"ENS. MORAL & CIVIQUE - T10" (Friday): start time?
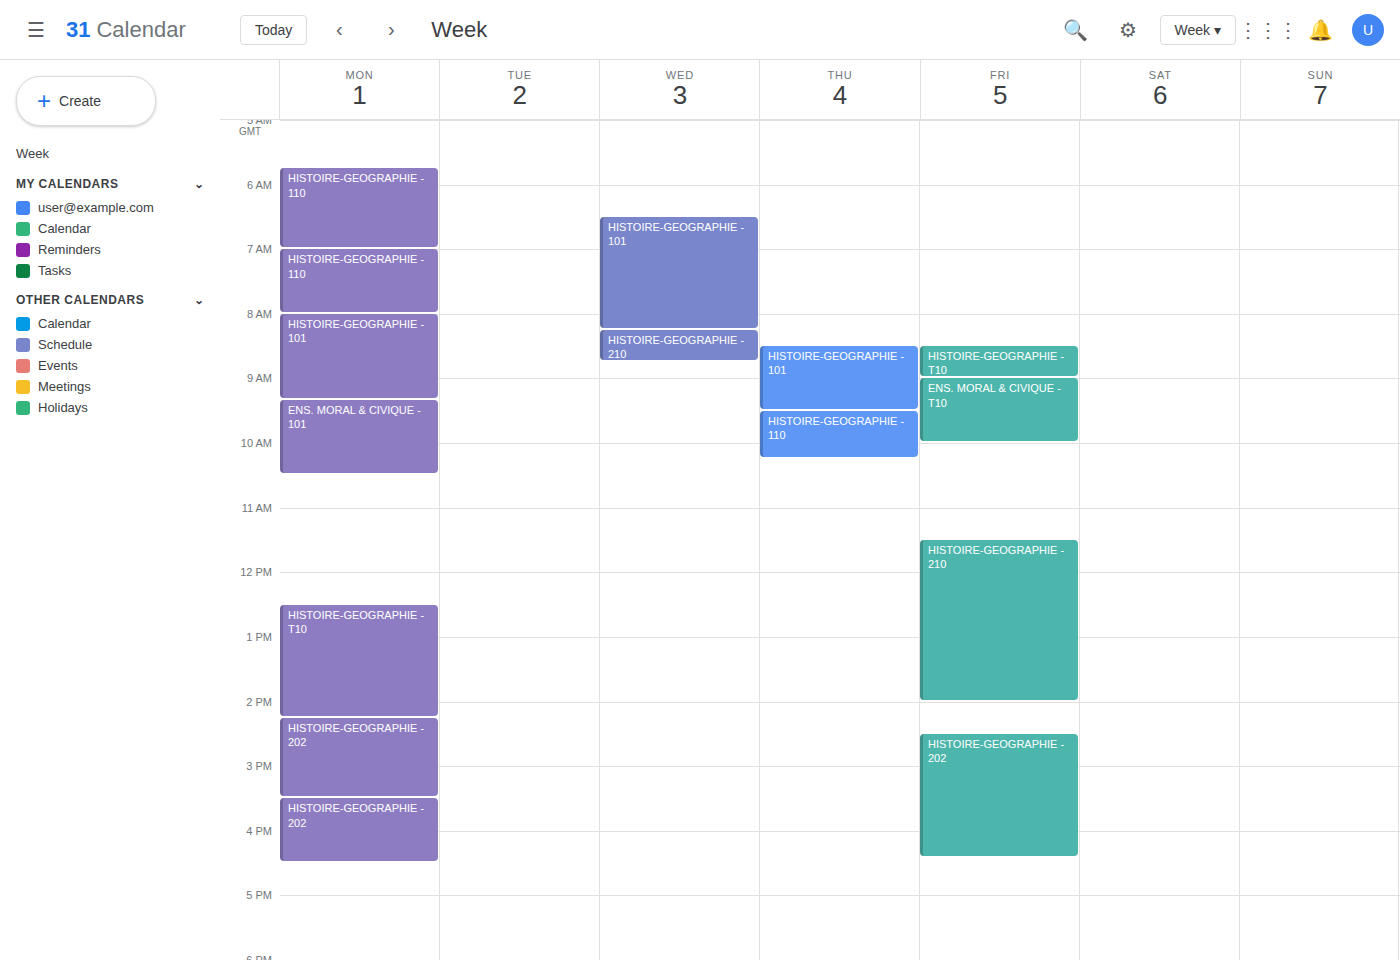
09:00